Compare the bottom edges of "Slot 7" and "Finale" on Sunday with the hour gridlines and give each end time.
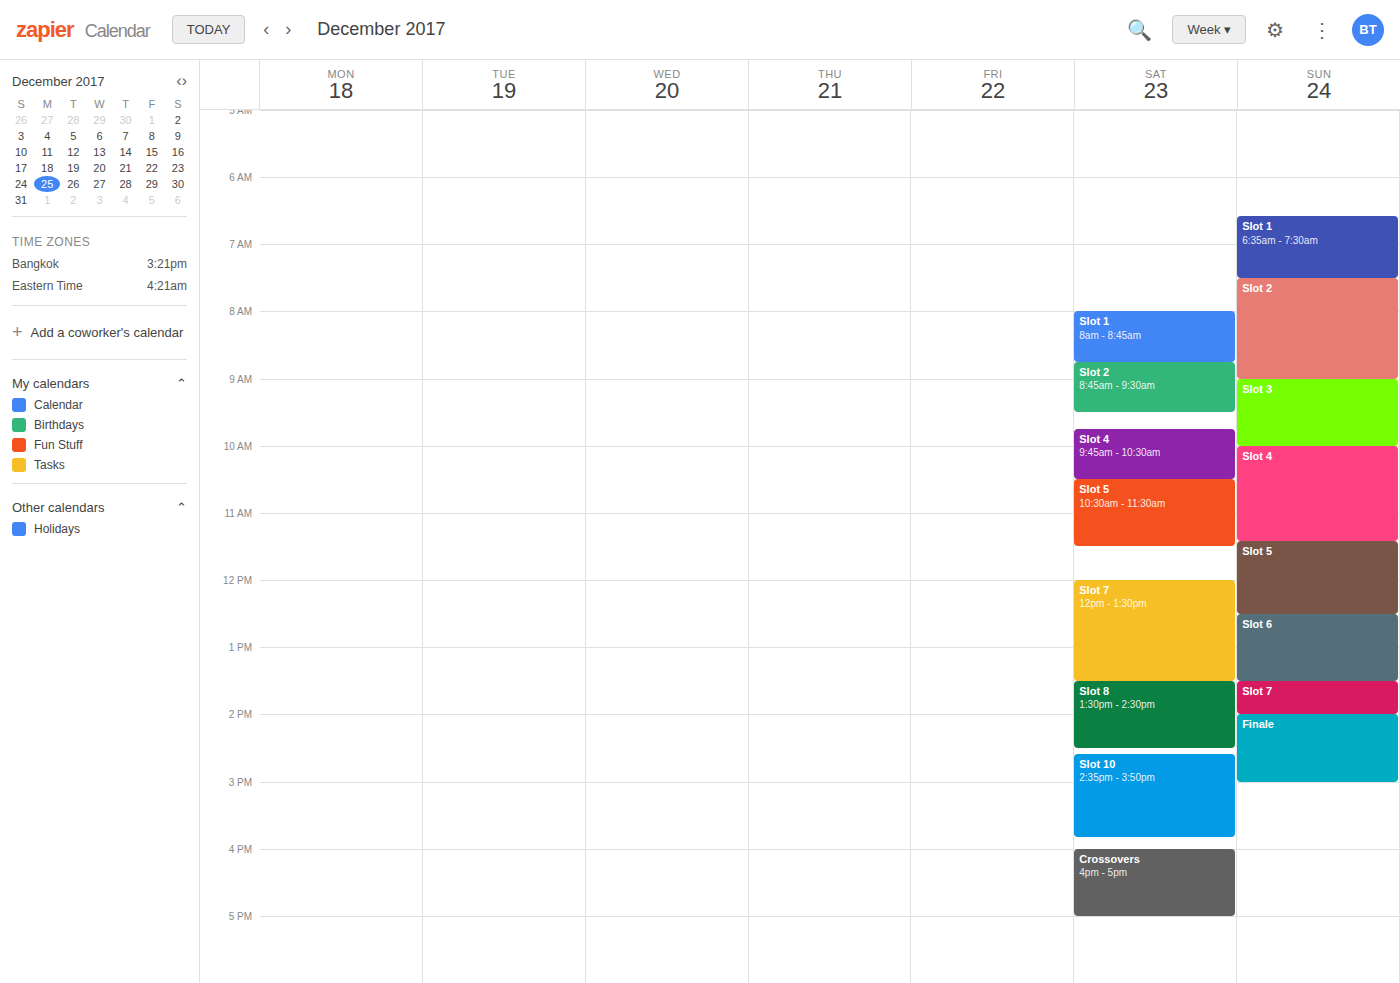
"Slot 7": 2:00 PM, exactly on the 2 PM line. "Finale": 3:00 PM, exactly on the 3 PM line.